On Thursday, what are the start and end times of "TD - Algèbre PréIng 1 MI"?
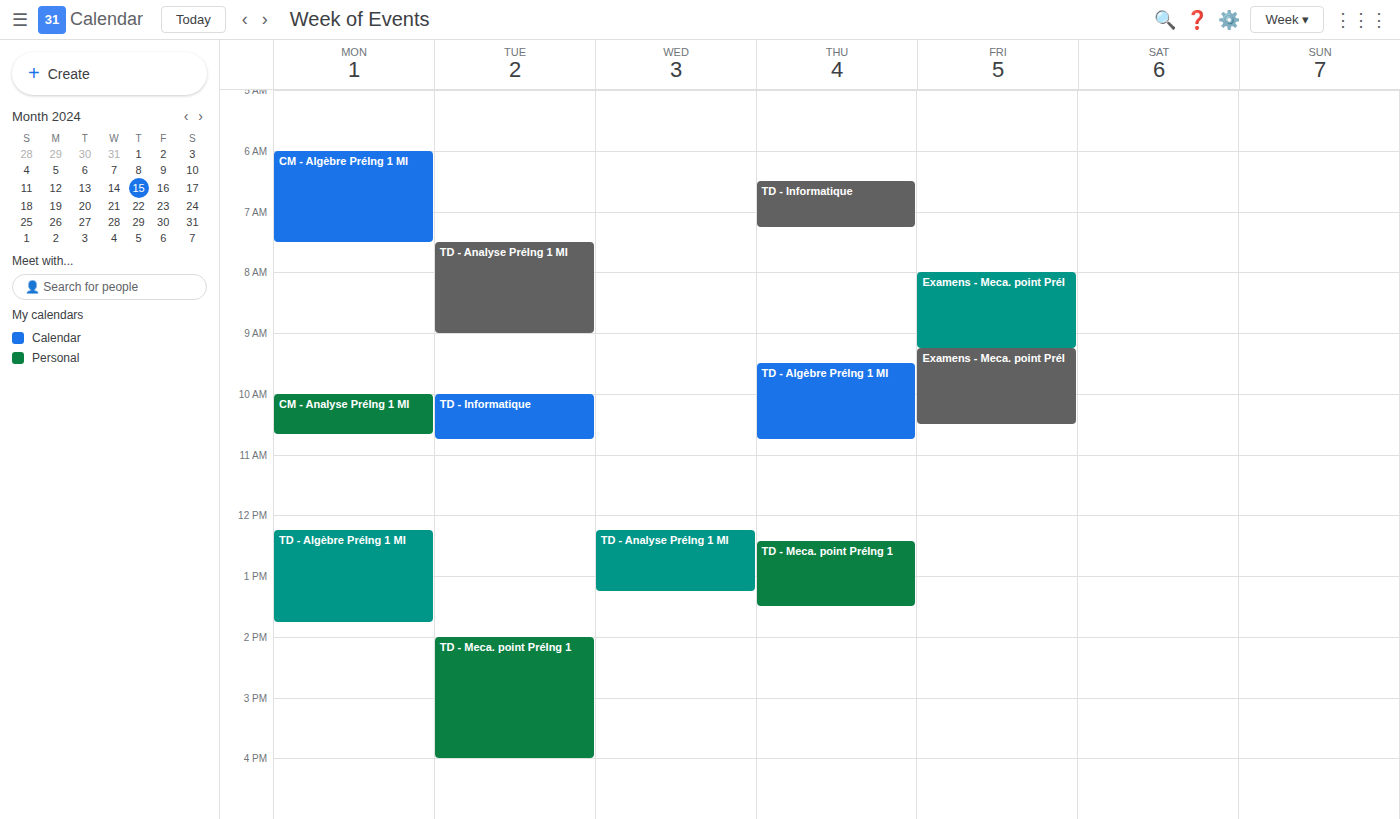
9:30 AM to 10:45 AM